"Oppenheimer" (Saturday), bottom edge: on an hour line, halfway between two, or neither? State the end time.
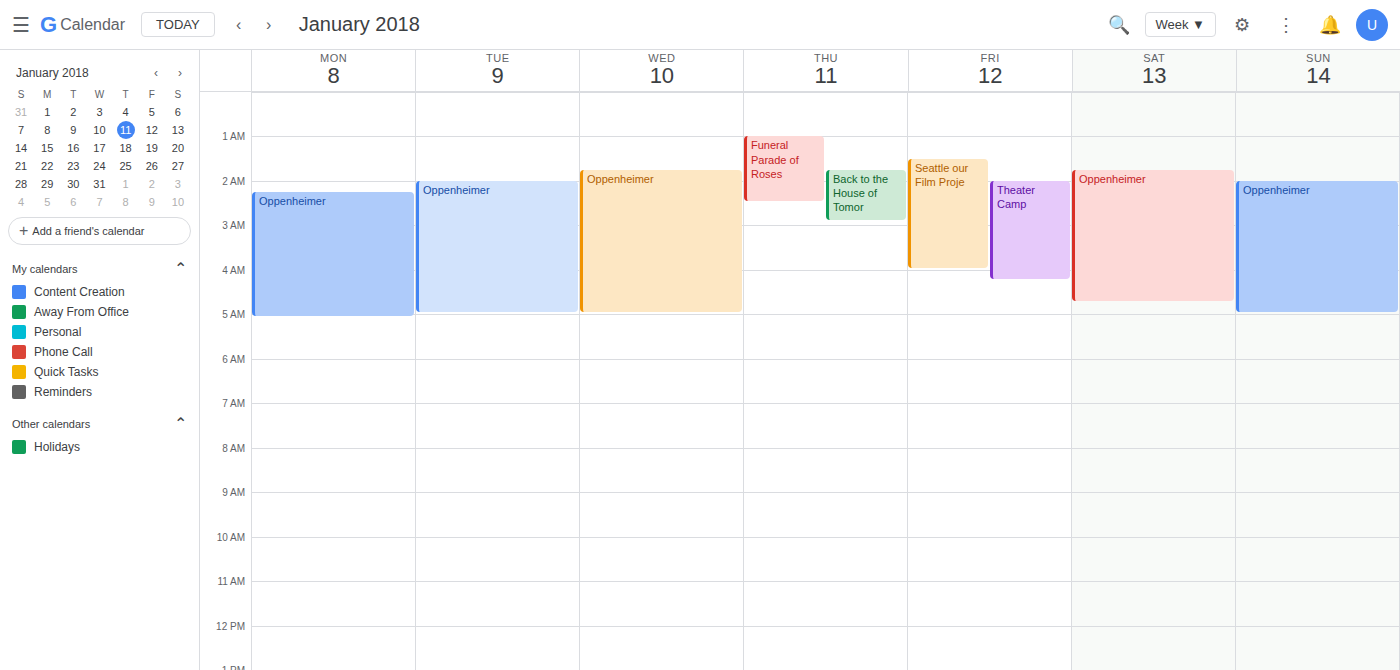
4:45 AM -- neither: three quarters of the way from the 4 AM line to the 5 AM line.